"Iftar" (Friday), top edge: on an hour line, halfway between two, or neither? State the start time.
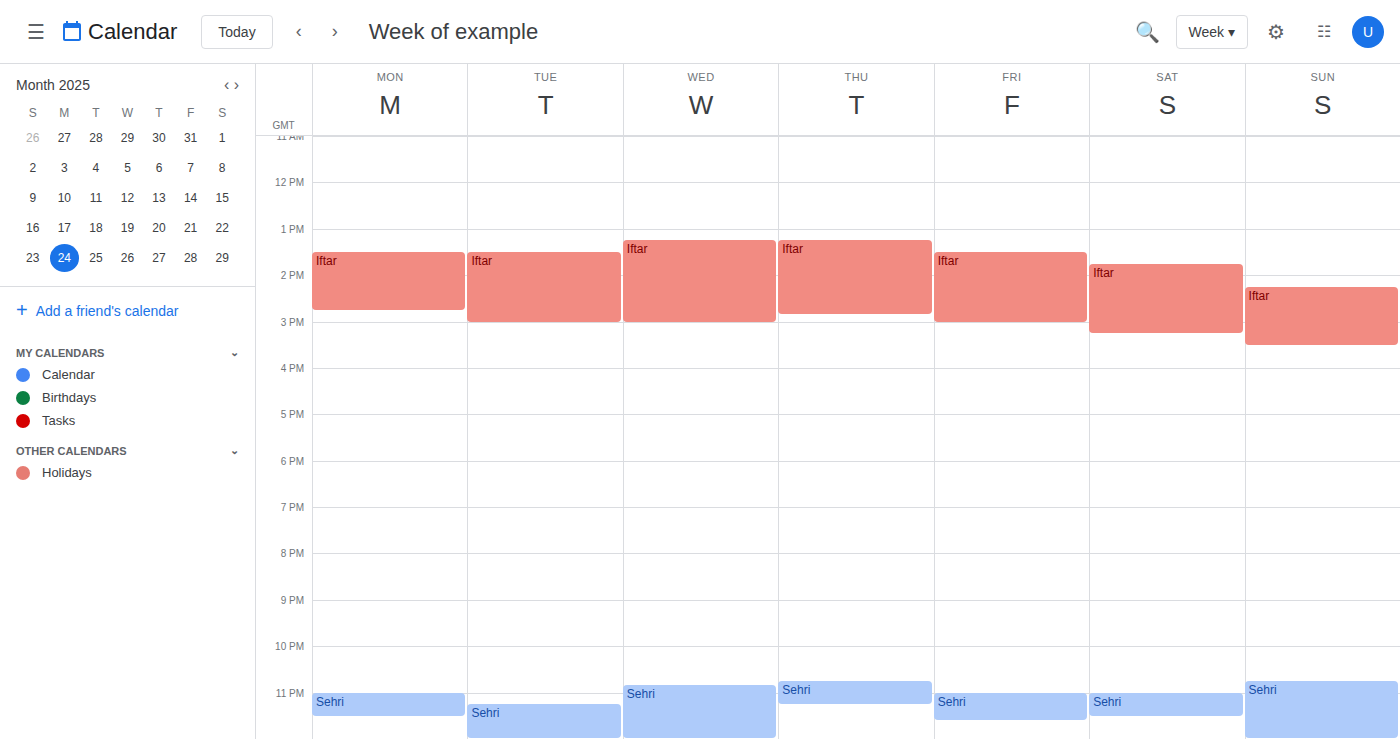
1:30 PM -- halfway between the 1 PM and 2 PM lines.